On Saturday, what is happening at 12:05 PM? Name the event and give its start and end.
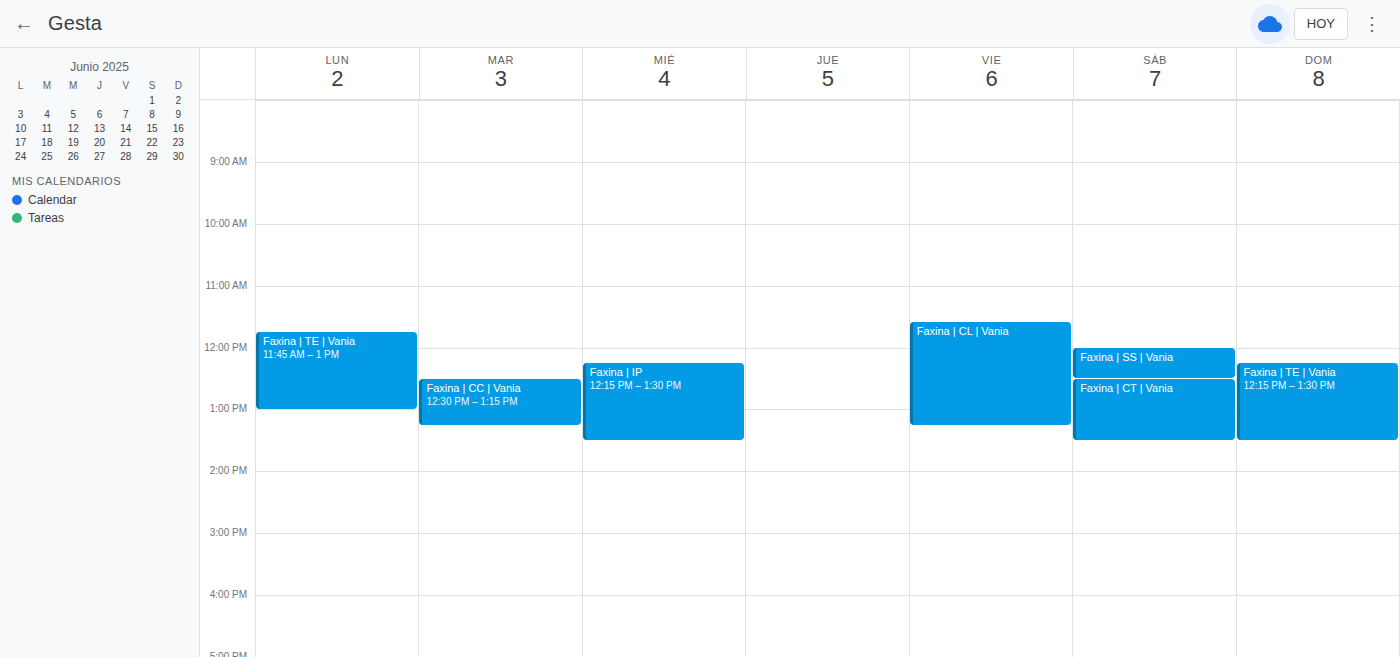
"Faxina | SS | Vania", 12:00 PM to 12:30 PM